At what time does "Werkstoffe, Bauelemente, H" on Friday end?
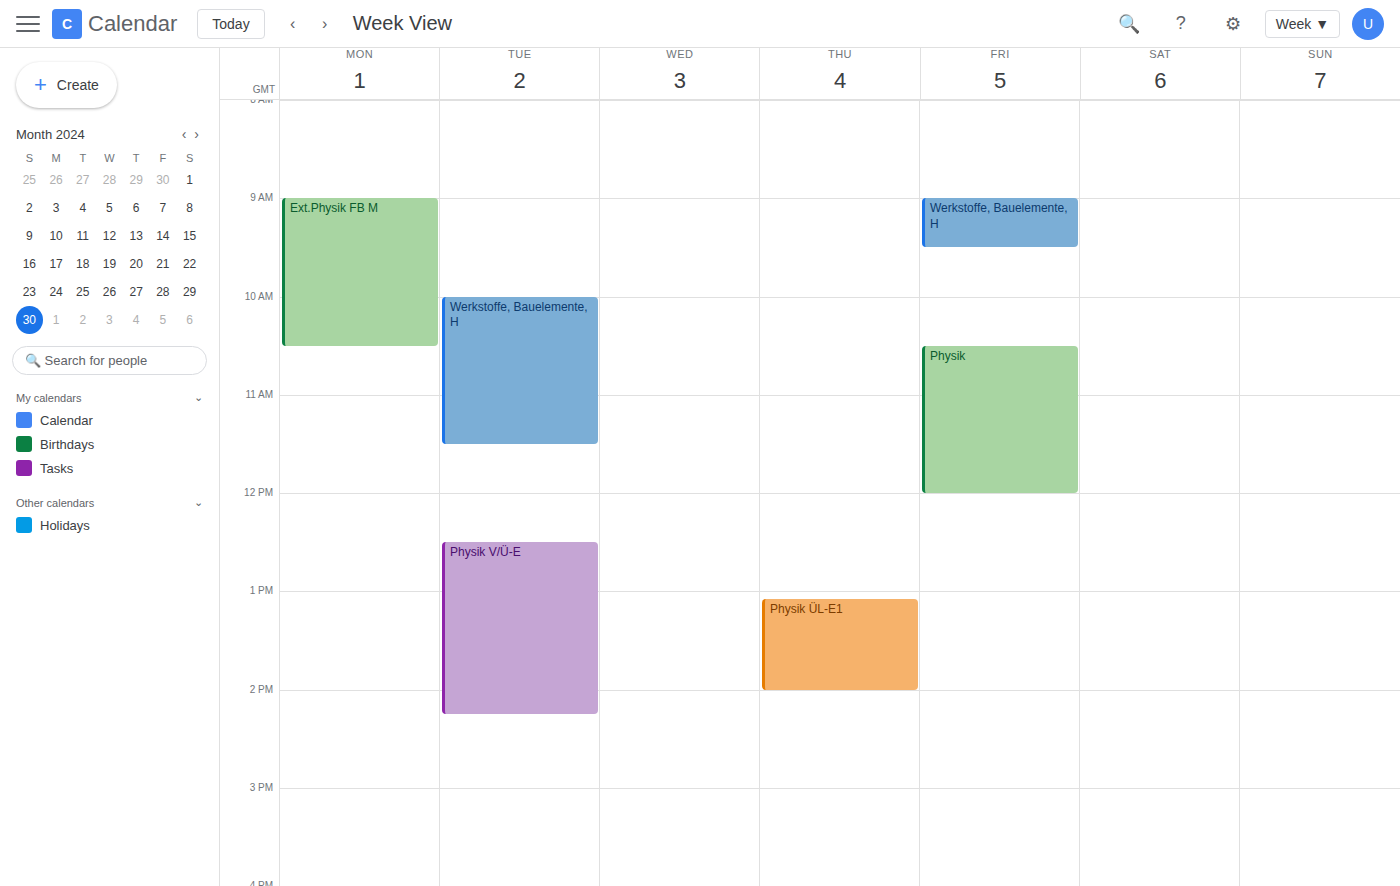
9:30 AM